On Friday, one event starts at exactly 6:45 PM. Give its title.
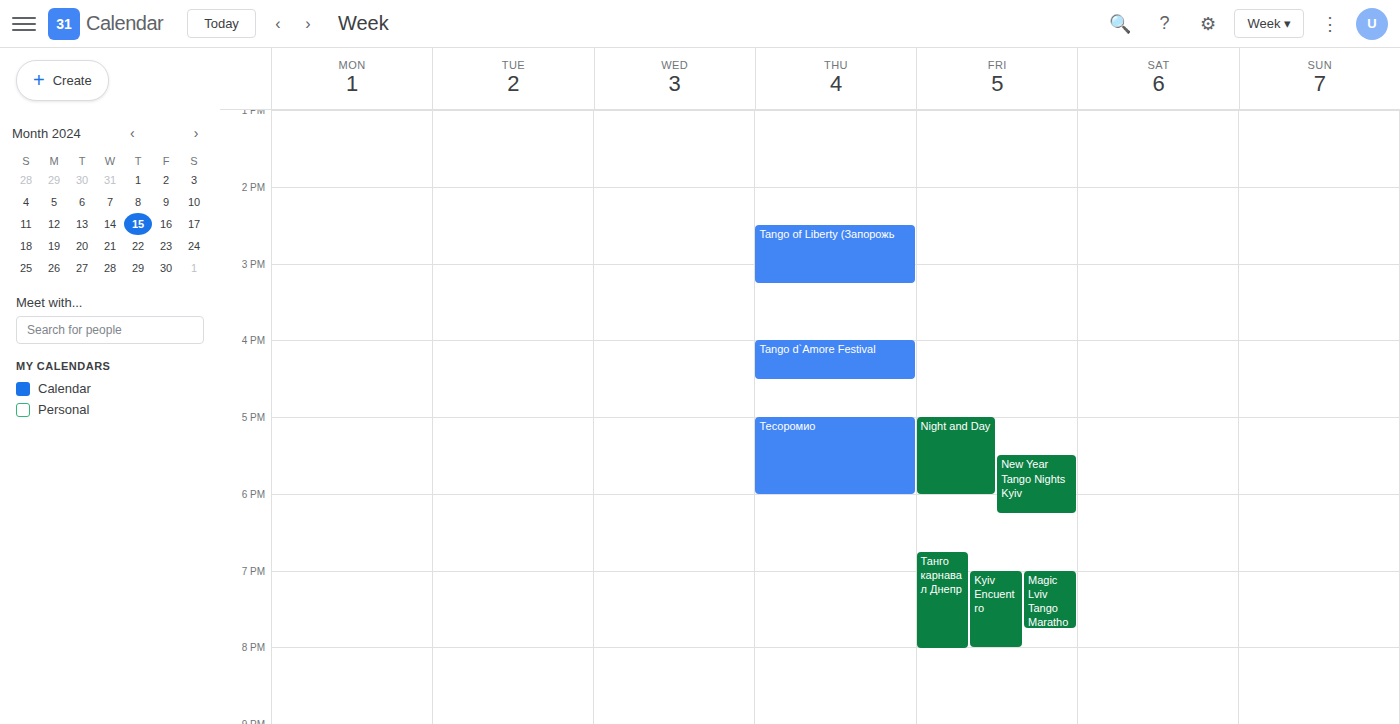
"Танго карнавал Днепр"